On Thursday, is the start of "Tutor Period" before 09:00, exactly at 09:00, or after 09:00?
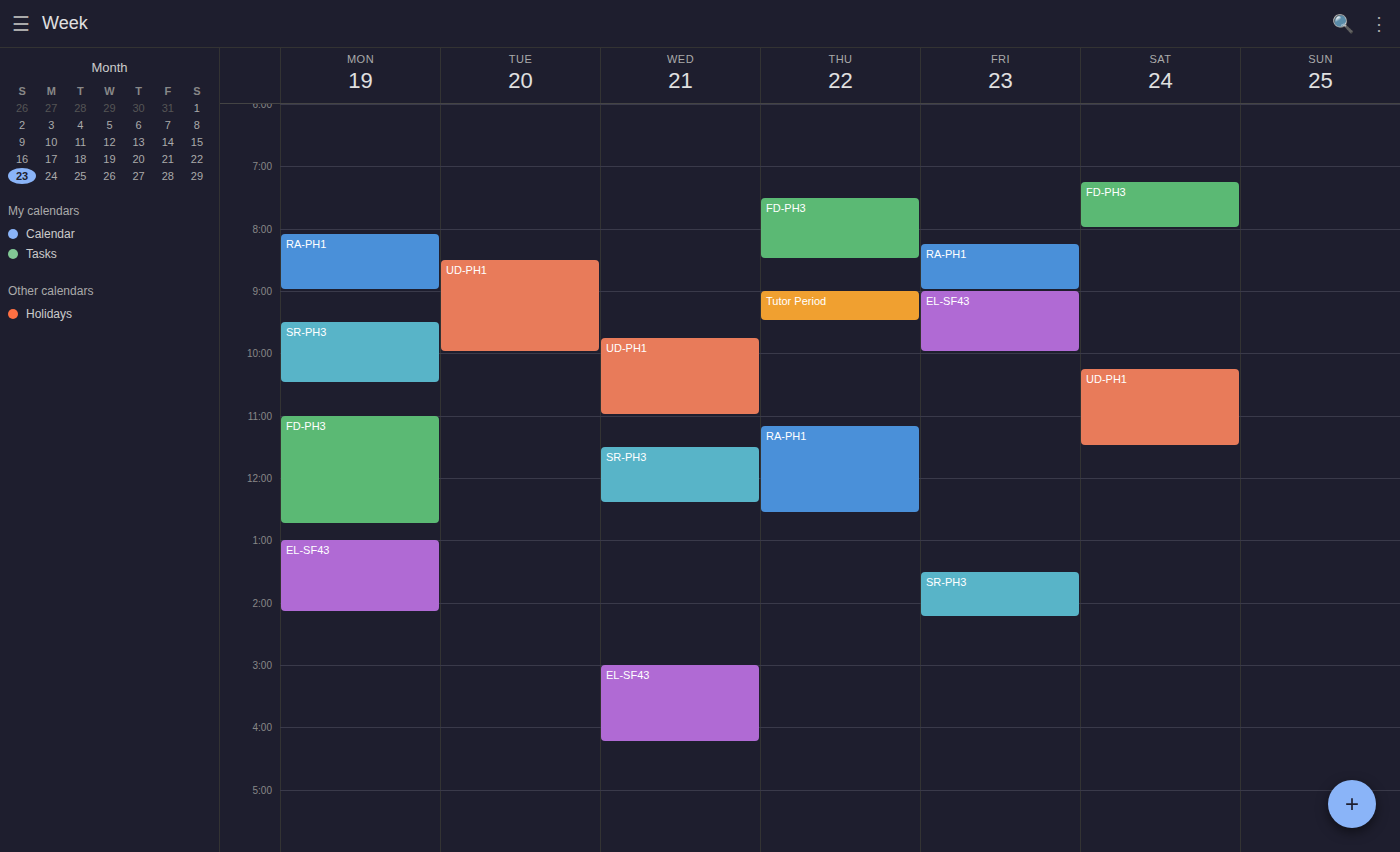
09:00 -- exactly at 09:00, on the 09:00 line.